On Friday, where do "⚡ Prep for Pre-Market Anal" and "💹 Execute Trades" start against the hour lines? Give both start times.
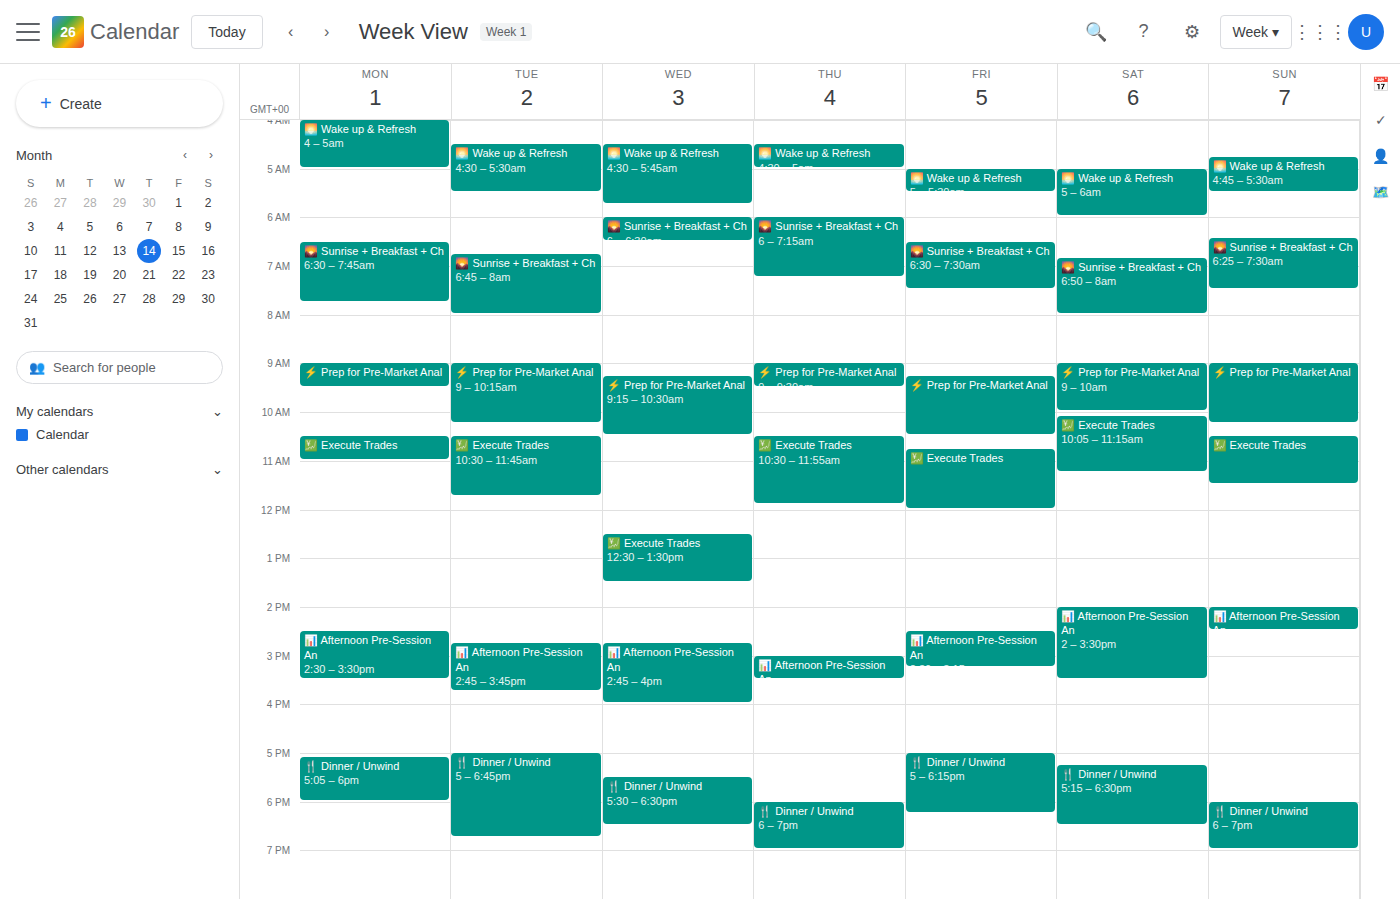
"⚡ Prep for Pre-Market Anal": 9:15 AM, neither: a quarter of the way from the 9 AM line to the 10 AM line. "💹 Execute Trades": 10:45 AM, neither: three quarters of the way from the 10 AM line to the 11 AM line.